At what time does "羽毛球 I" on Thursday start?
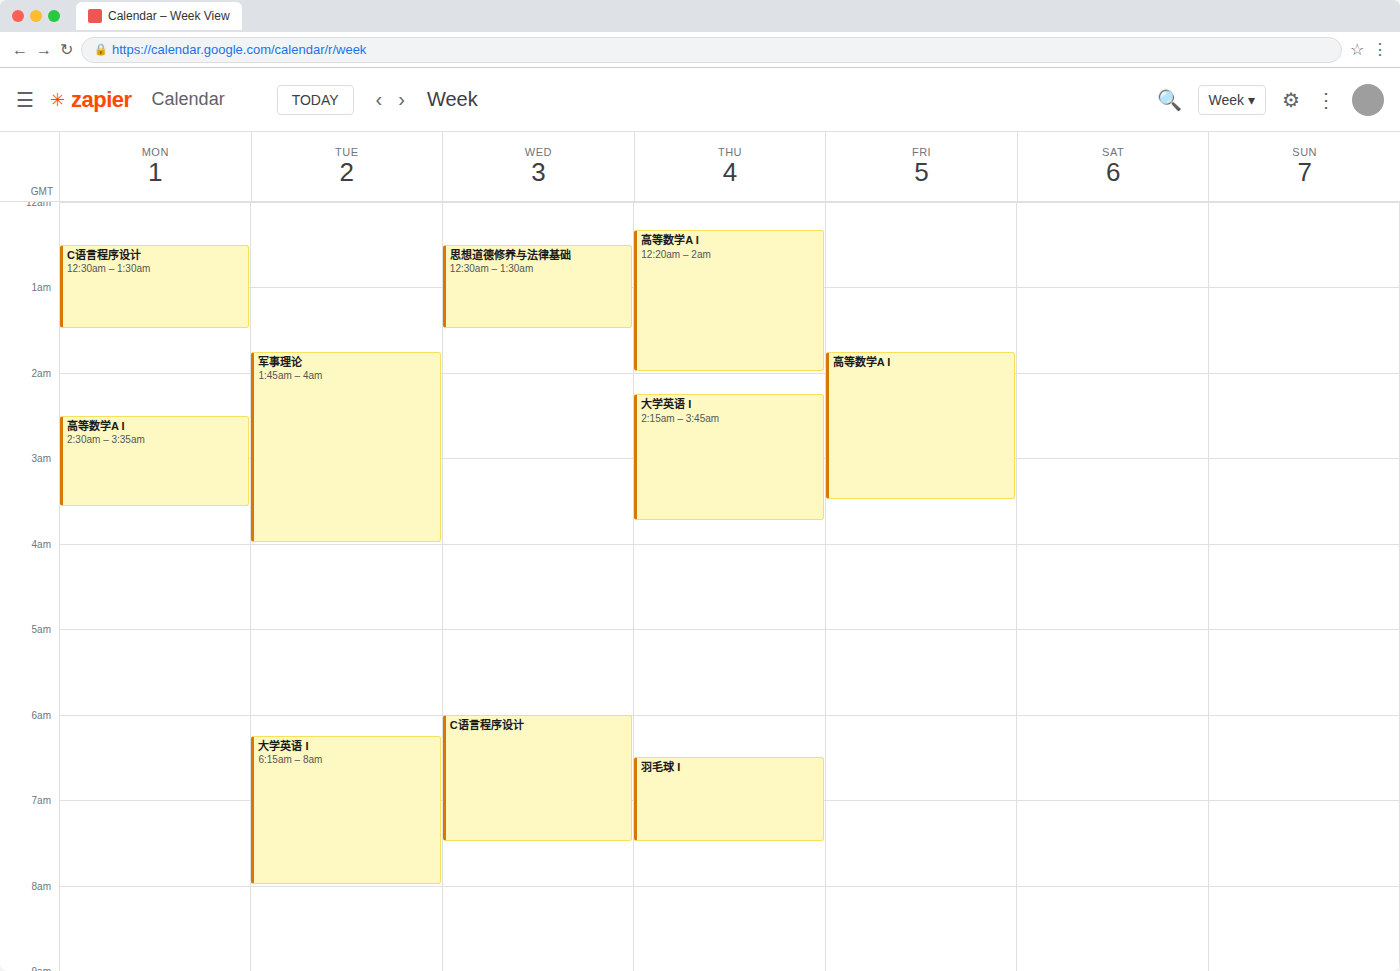
6:30 AM